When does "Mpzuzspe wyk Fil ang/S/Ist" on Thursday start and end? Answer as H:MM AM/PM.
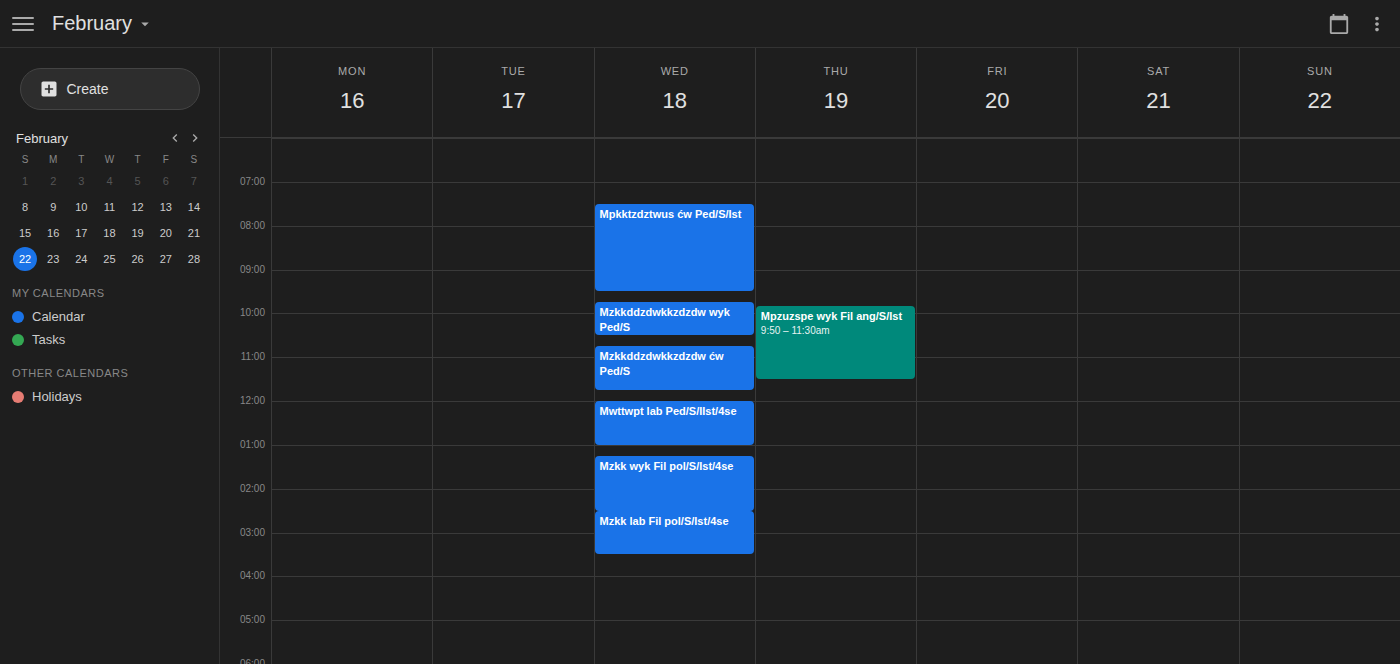
9:50 AM to 11:30 AM